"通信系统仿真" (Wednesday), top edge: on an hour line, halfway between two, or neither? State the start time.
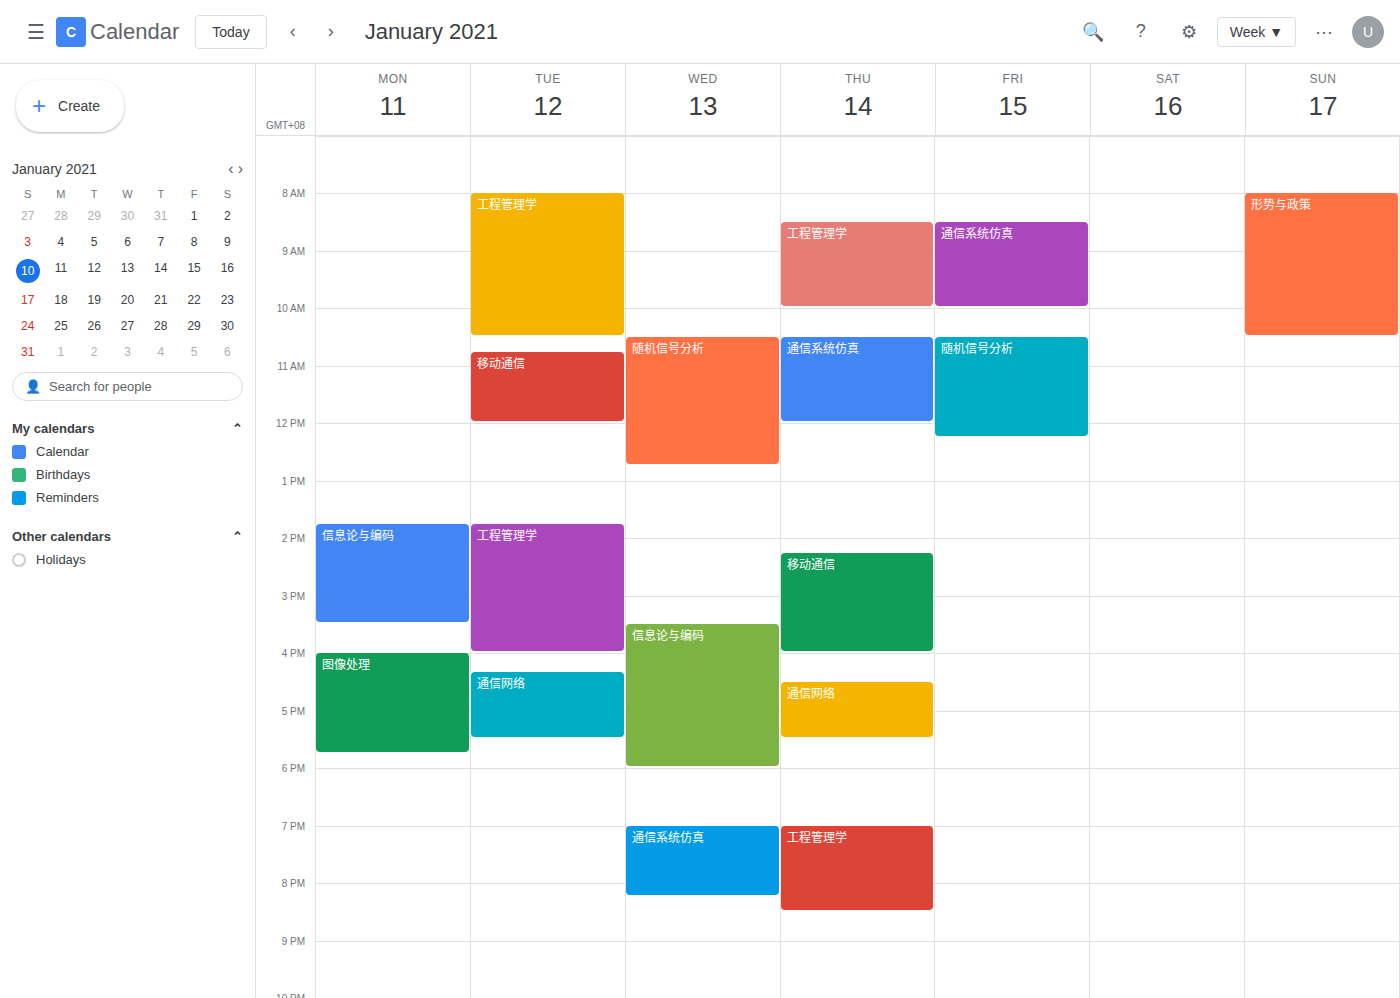
7:00 PM -- exactly on the 7 PM line.